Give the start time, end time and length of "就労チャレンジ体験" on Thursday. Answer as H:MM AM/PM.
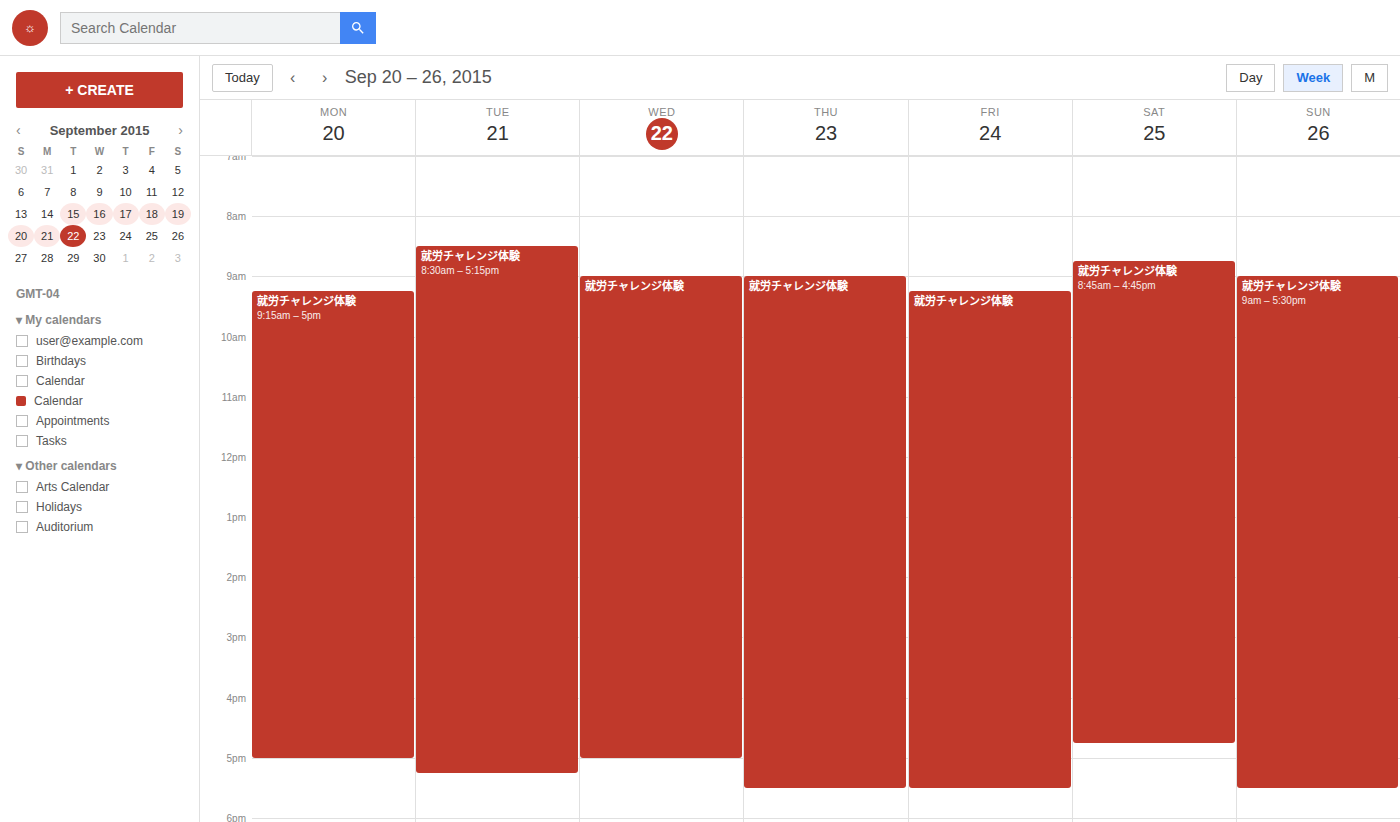
9:00 AM to 5:30 PM, 8 hours 30 minutes